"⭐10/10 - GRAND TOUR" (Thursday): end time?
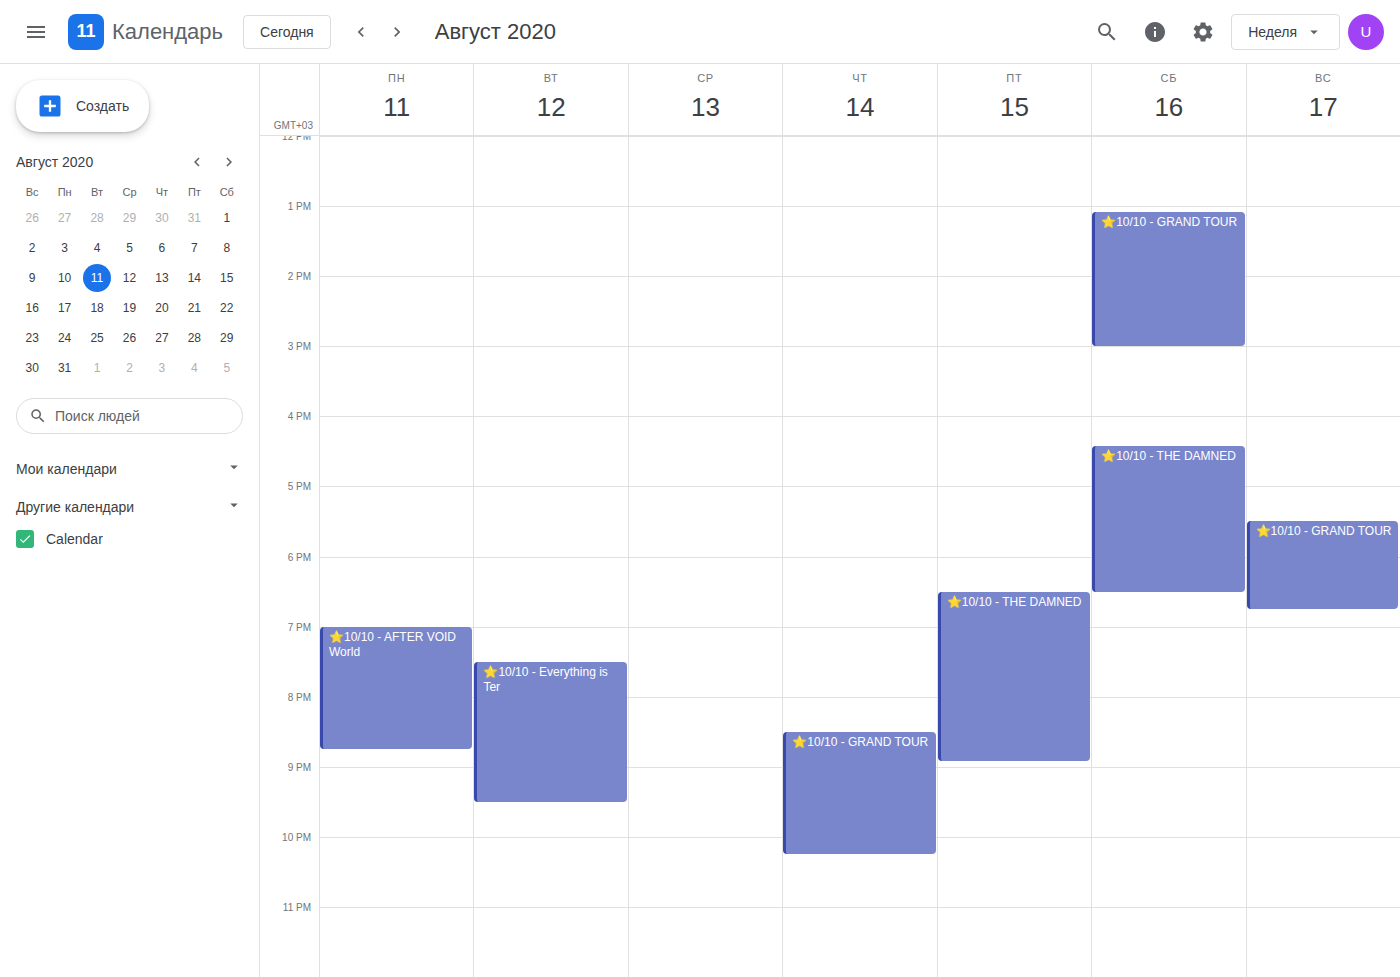
10:15 PM